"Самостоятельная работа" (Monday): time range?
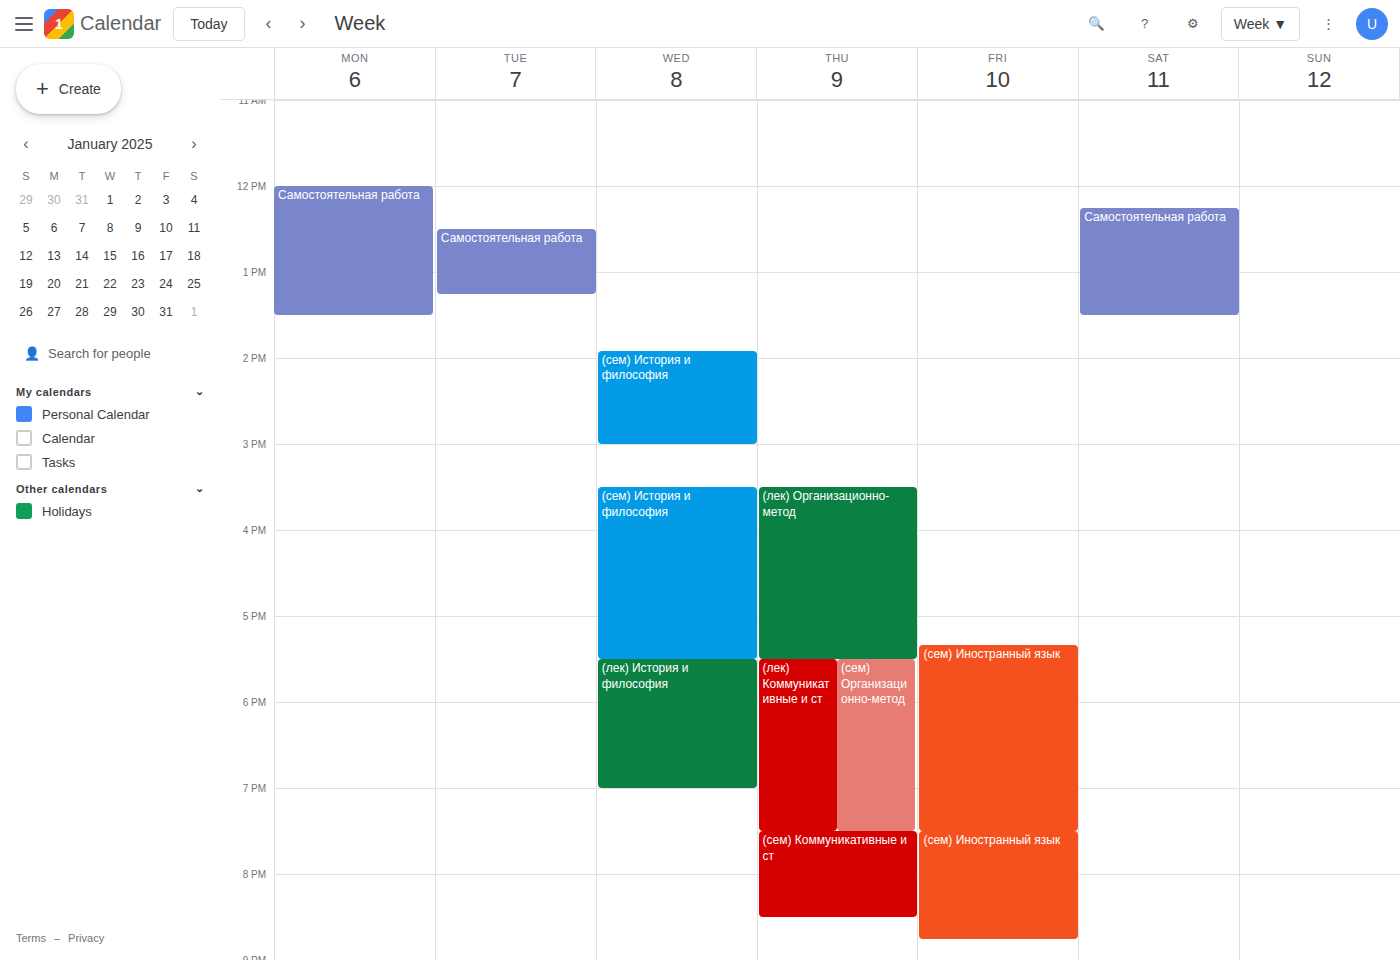
12:00 PM to 1:30 PM